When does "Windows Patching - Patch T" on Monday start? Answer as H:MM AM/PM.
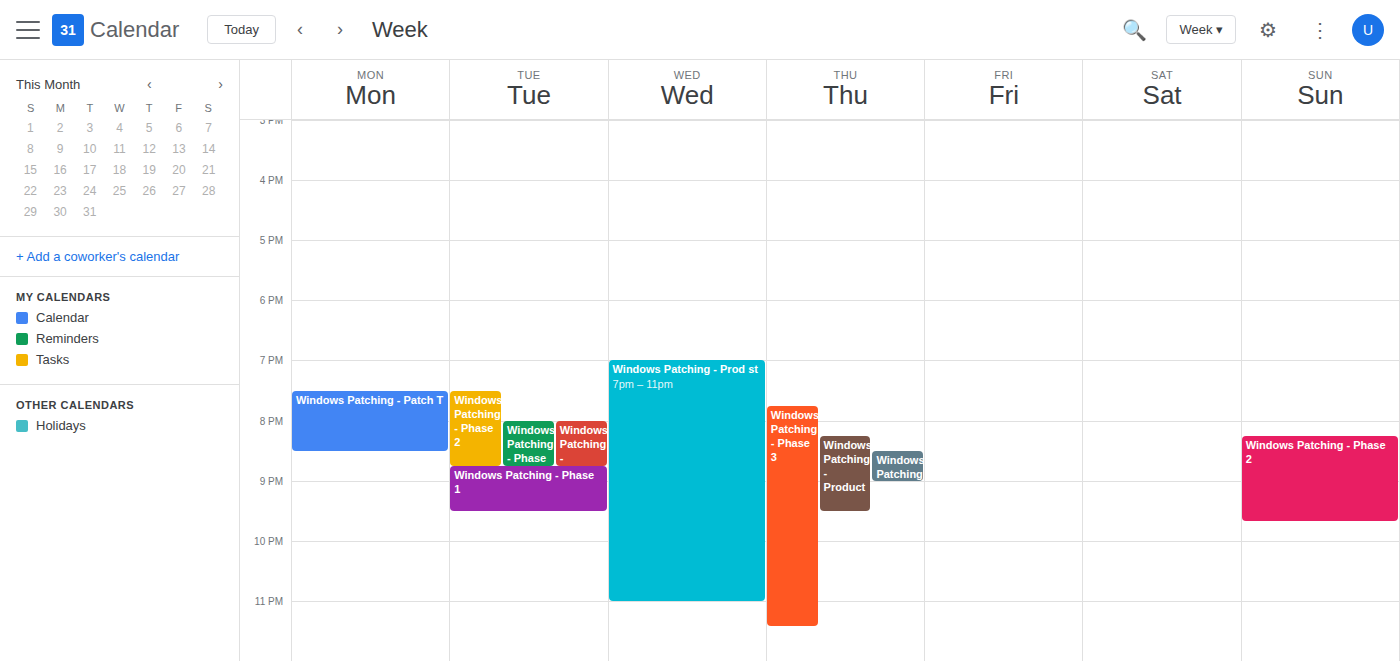
7:30 PM